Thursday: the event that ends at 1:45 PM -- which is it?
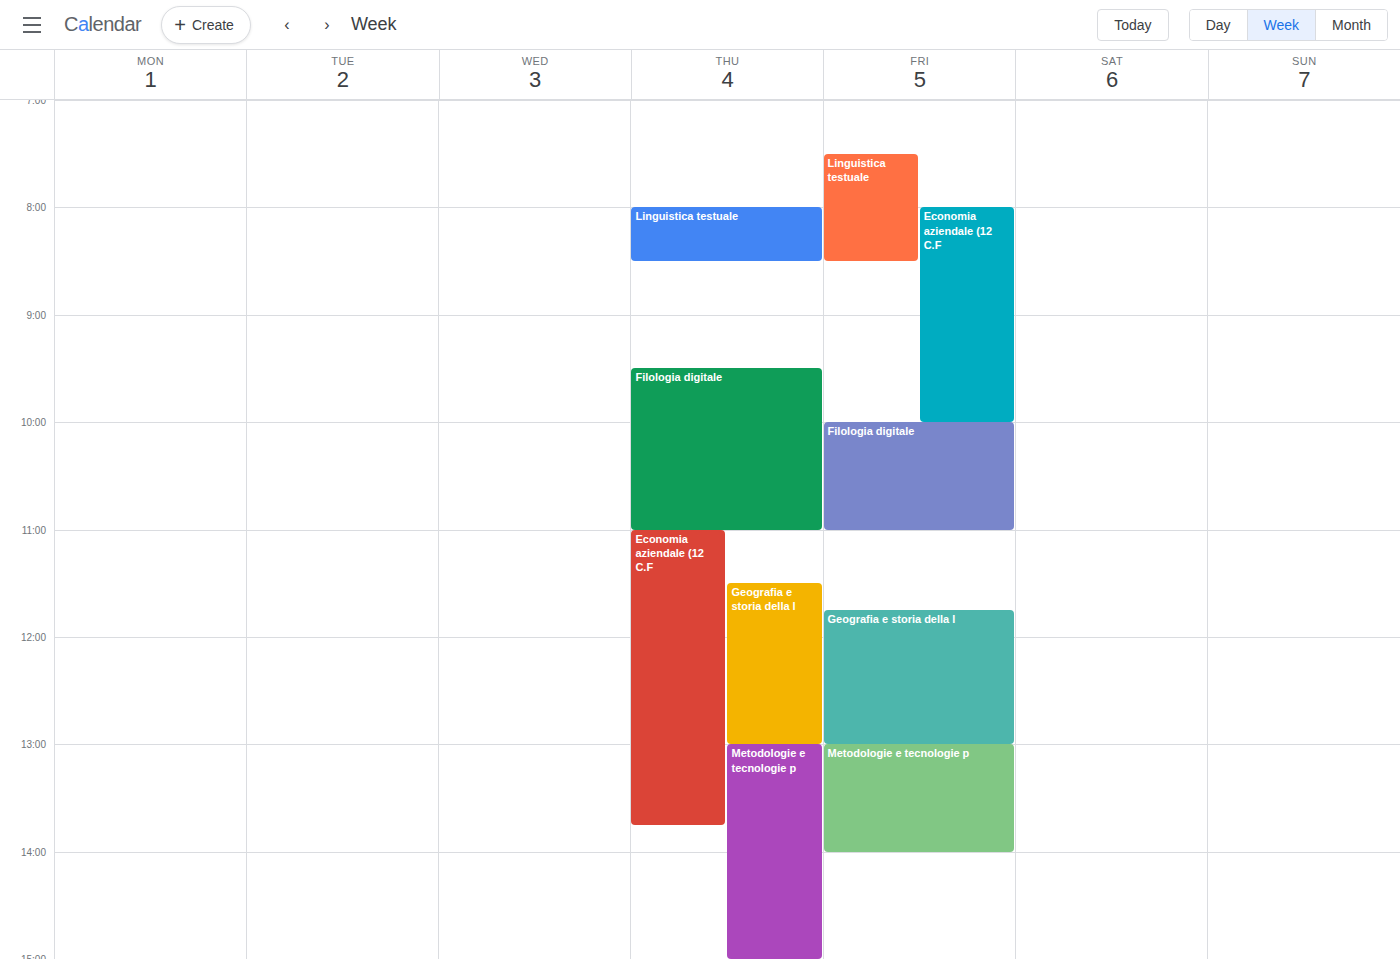
"Economia aziendale (12 C.F"